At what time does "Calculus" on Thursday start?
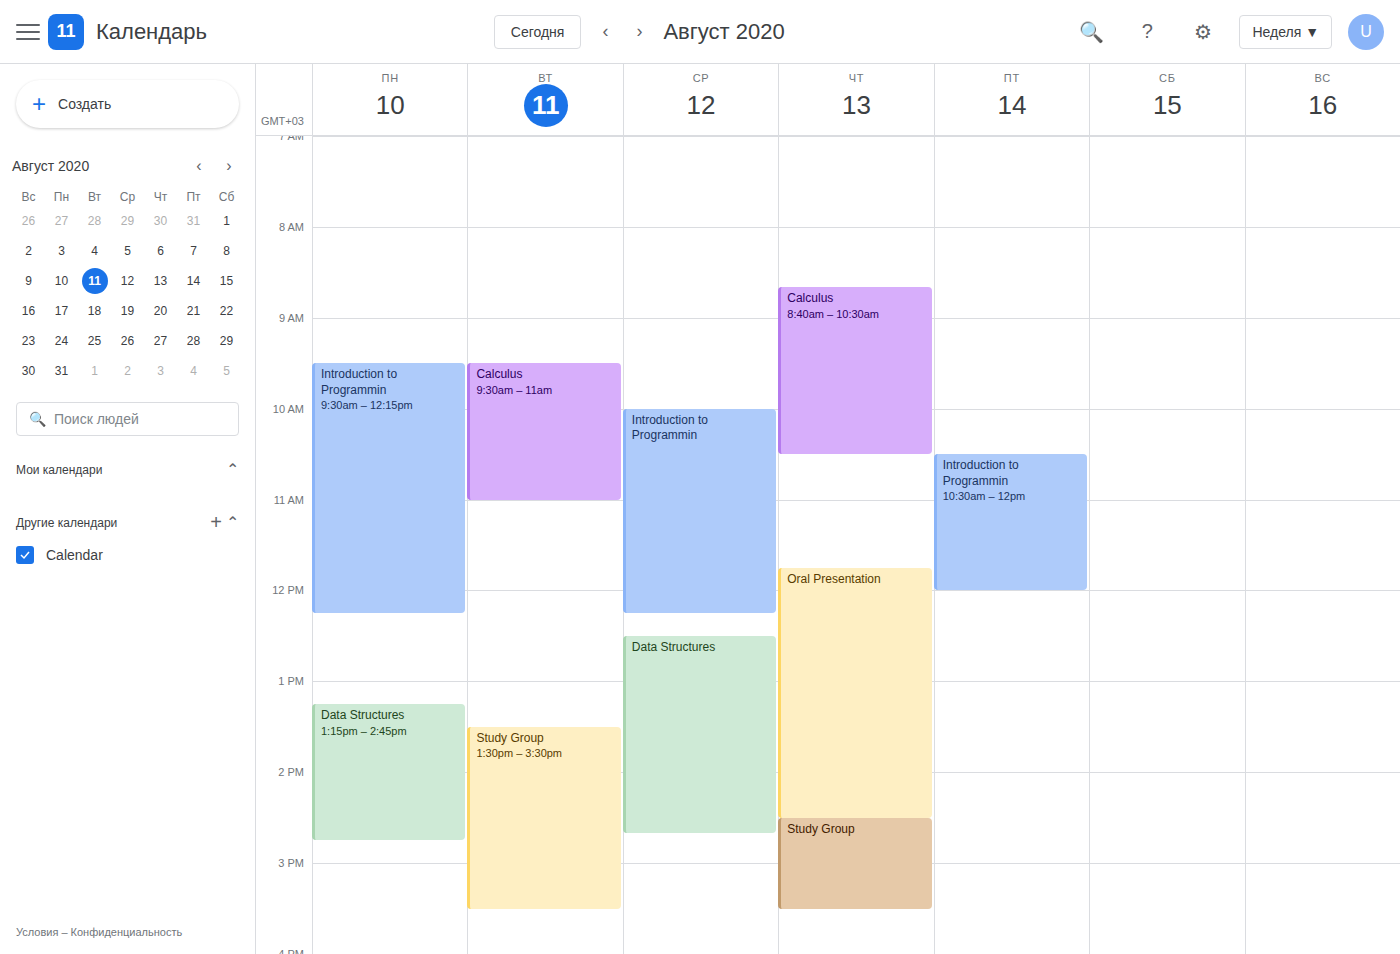
8:40 AM